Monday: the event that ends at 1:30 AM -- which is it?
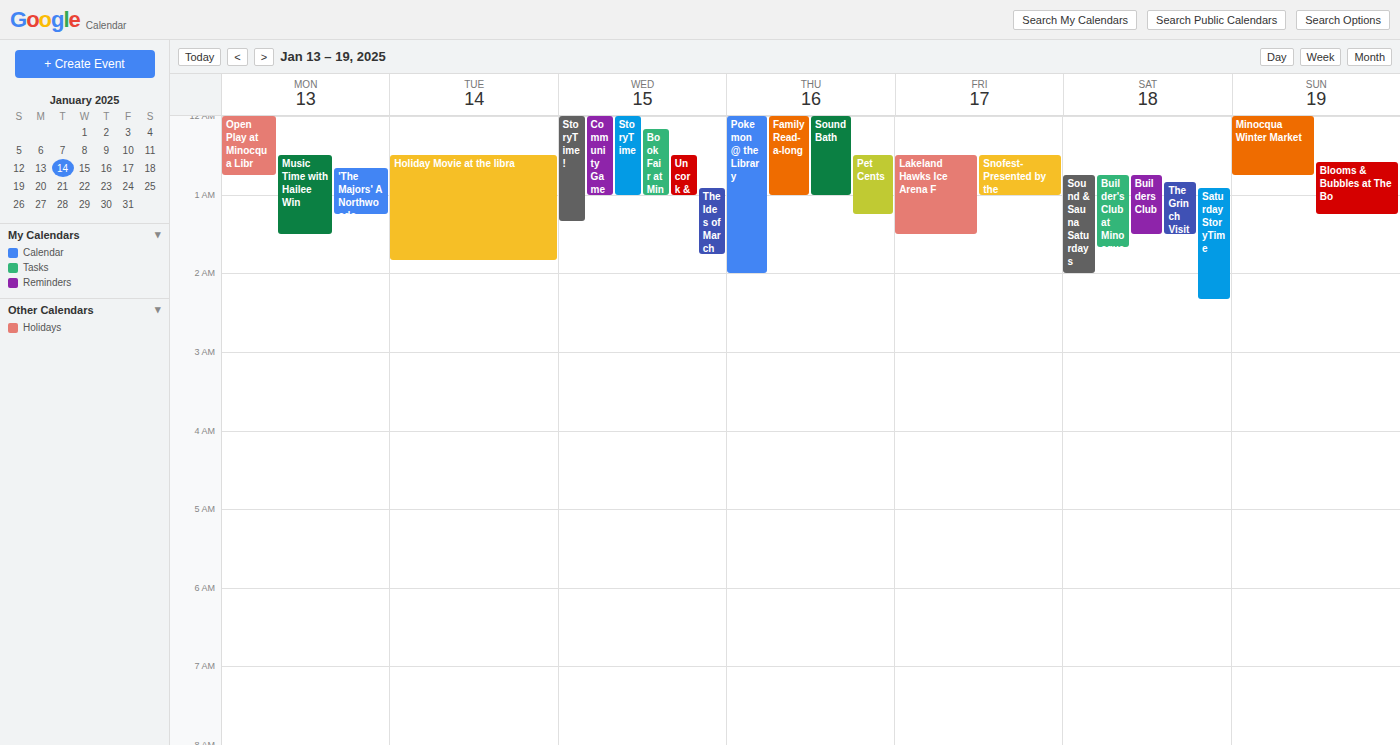
"Music Time with Hailee Win"